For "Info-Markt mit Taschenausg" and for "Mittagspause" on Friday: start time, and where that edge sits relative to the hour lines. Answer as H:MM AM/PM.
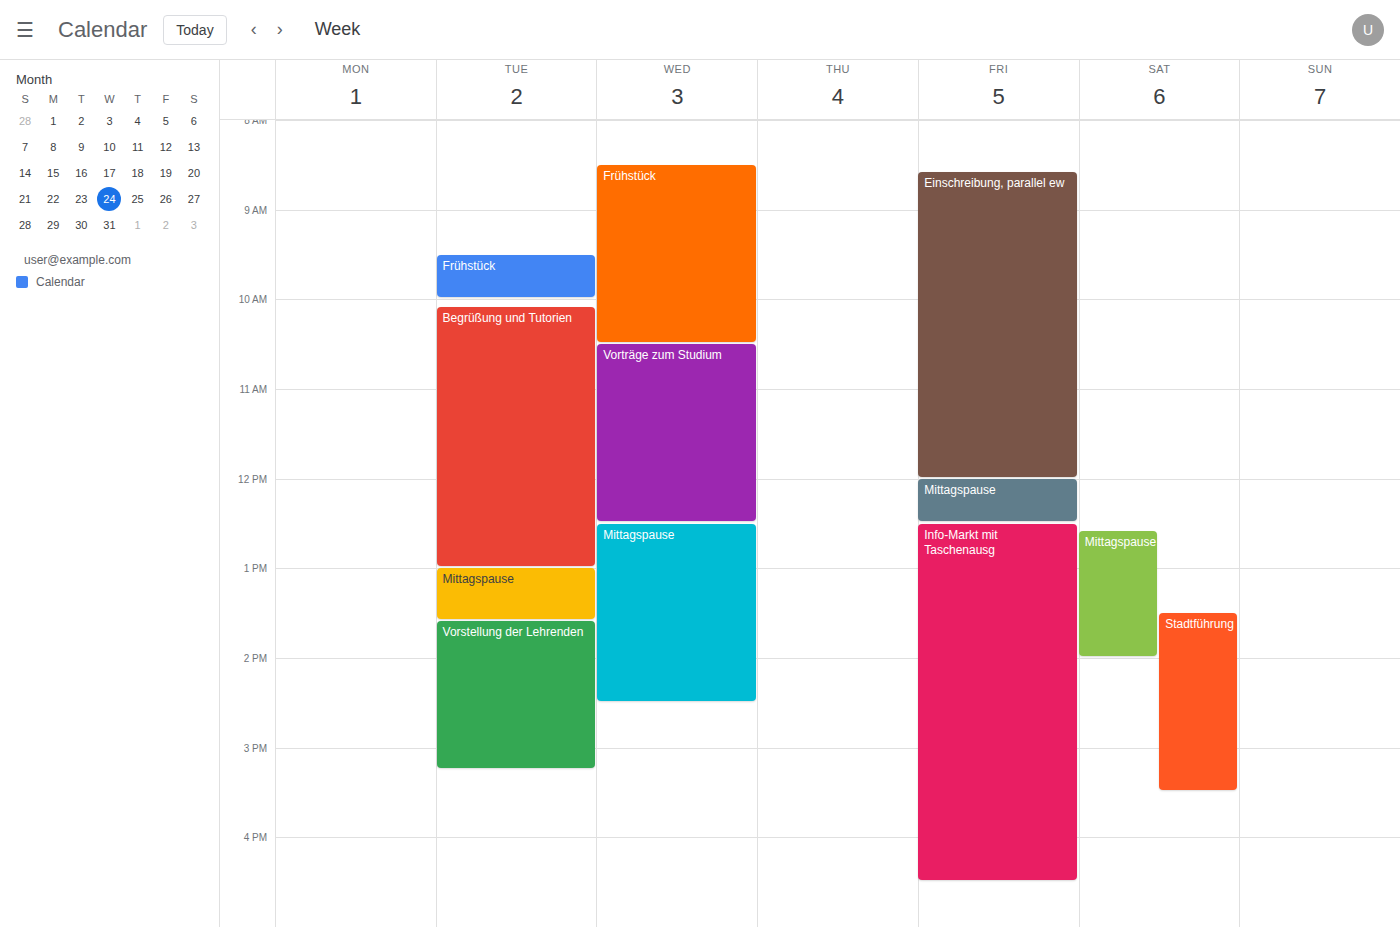
"Info-Markt mit Taschenausg": 12:30 PM, halfway between the 12 PM and 1 PM lines. "Mittagspause": 12:00 PM, exactly on the 12 PM line.